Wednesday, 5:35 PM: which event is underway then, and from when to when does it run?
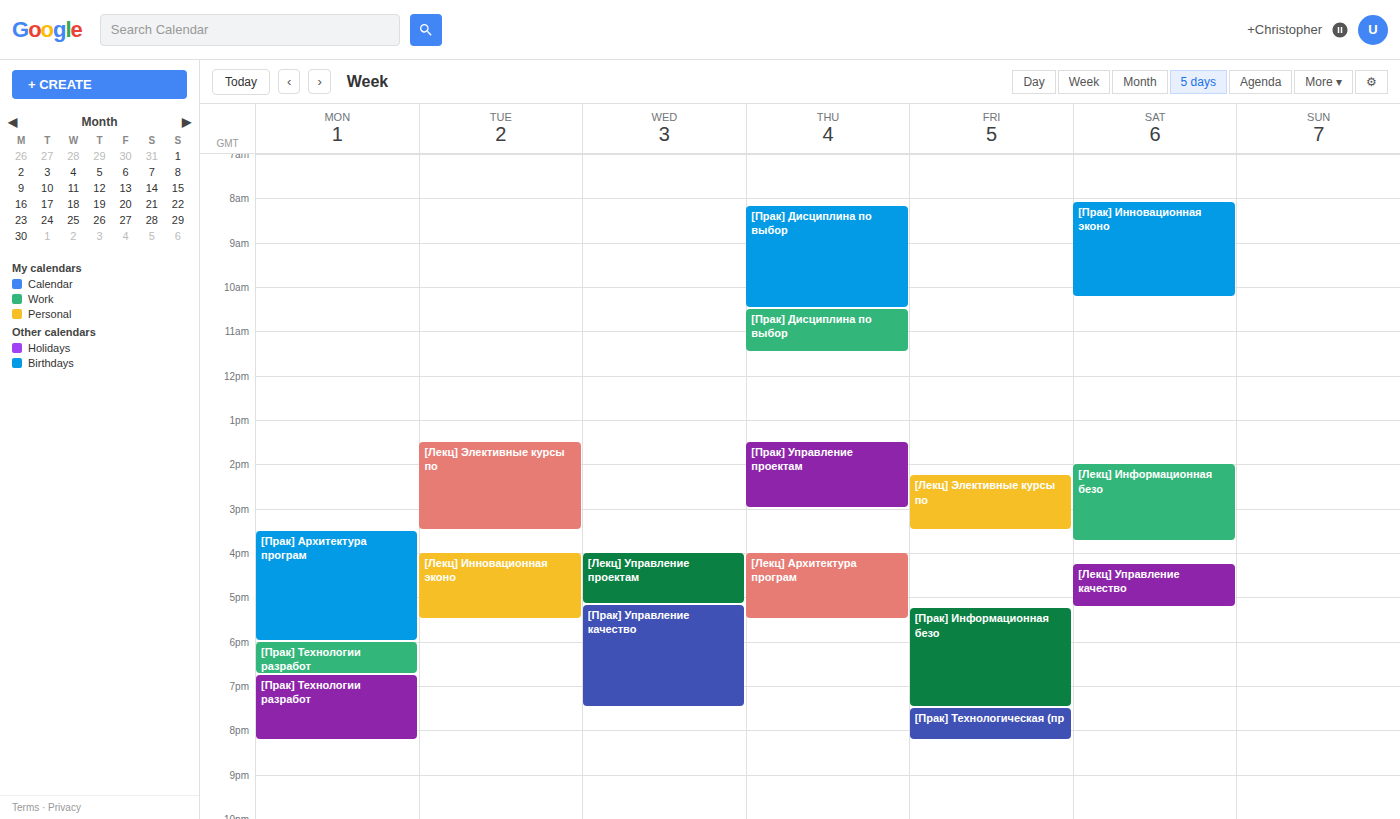
"[Прак] Управление качество", 5:10 PM to 7:30 PM